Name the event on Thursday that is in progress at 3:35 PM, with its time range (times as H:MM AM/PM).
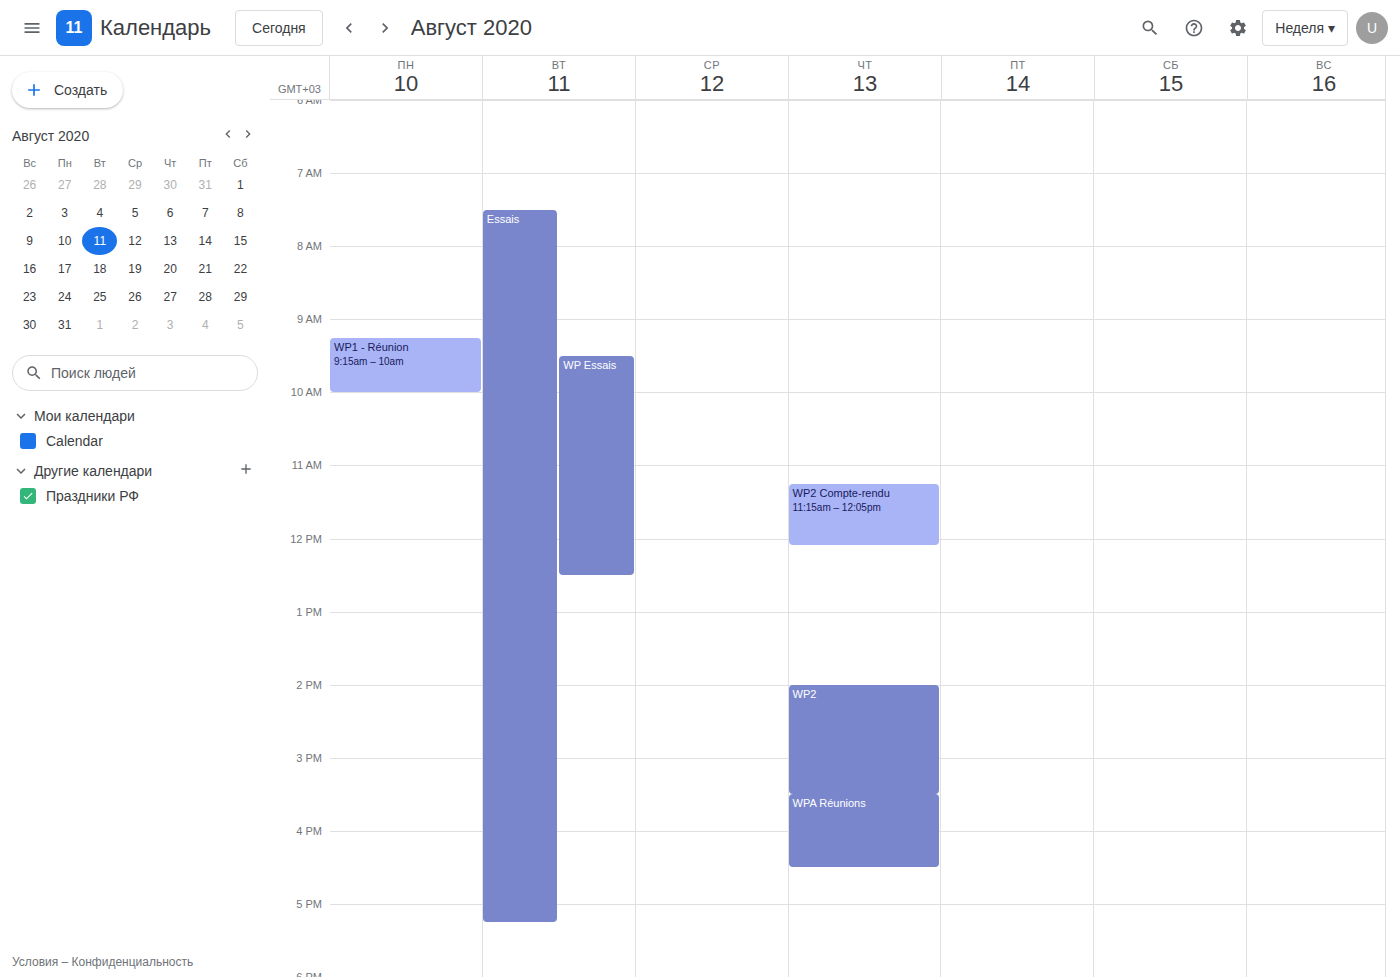
"WPA Réunions", 3:30 PM to 4:30 PM